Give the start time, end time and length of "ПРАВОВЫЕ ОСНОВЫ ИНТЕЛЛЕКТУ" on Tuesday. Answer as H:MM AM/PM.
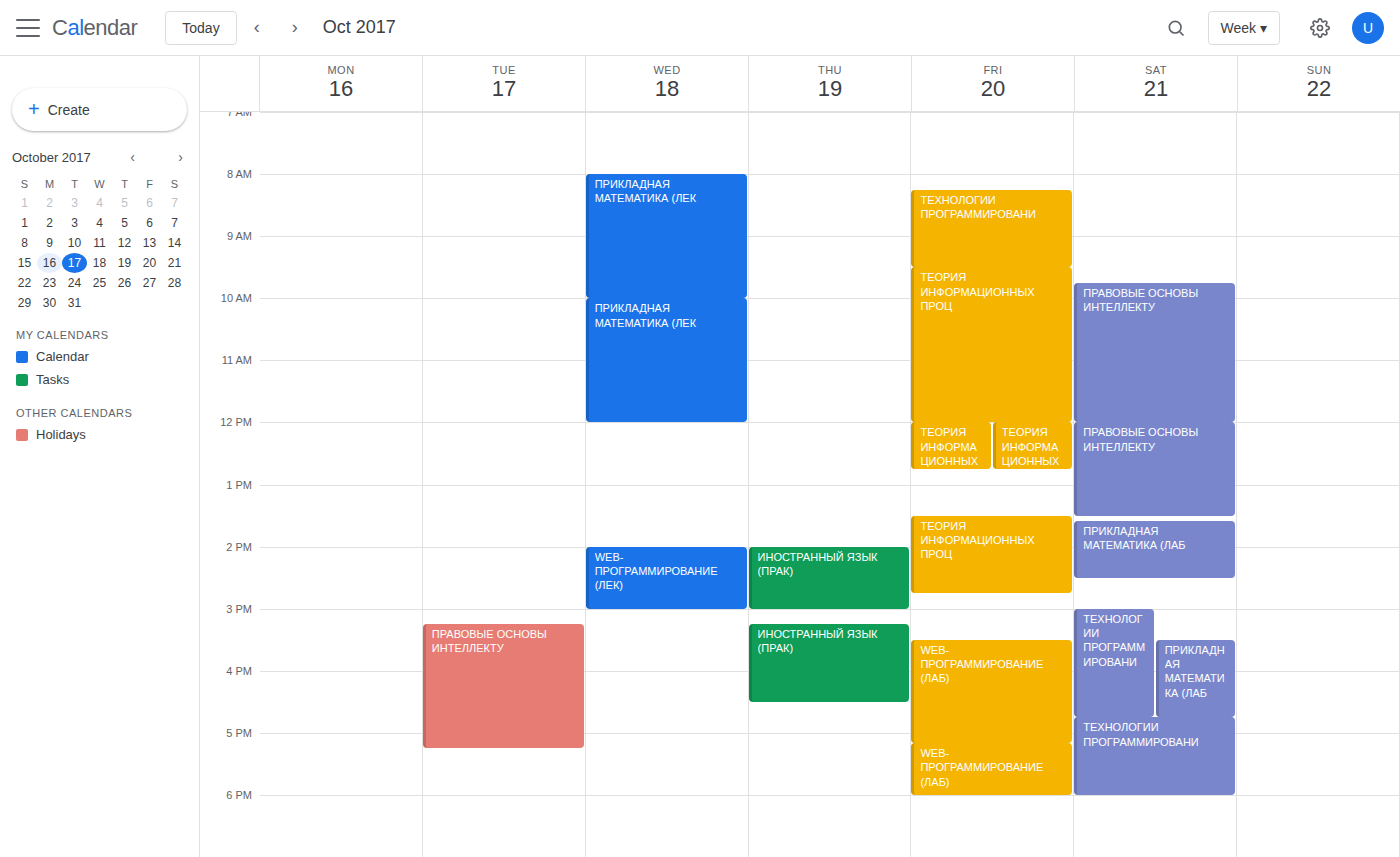
3:15 PM to 5:15 PM, 2 hours